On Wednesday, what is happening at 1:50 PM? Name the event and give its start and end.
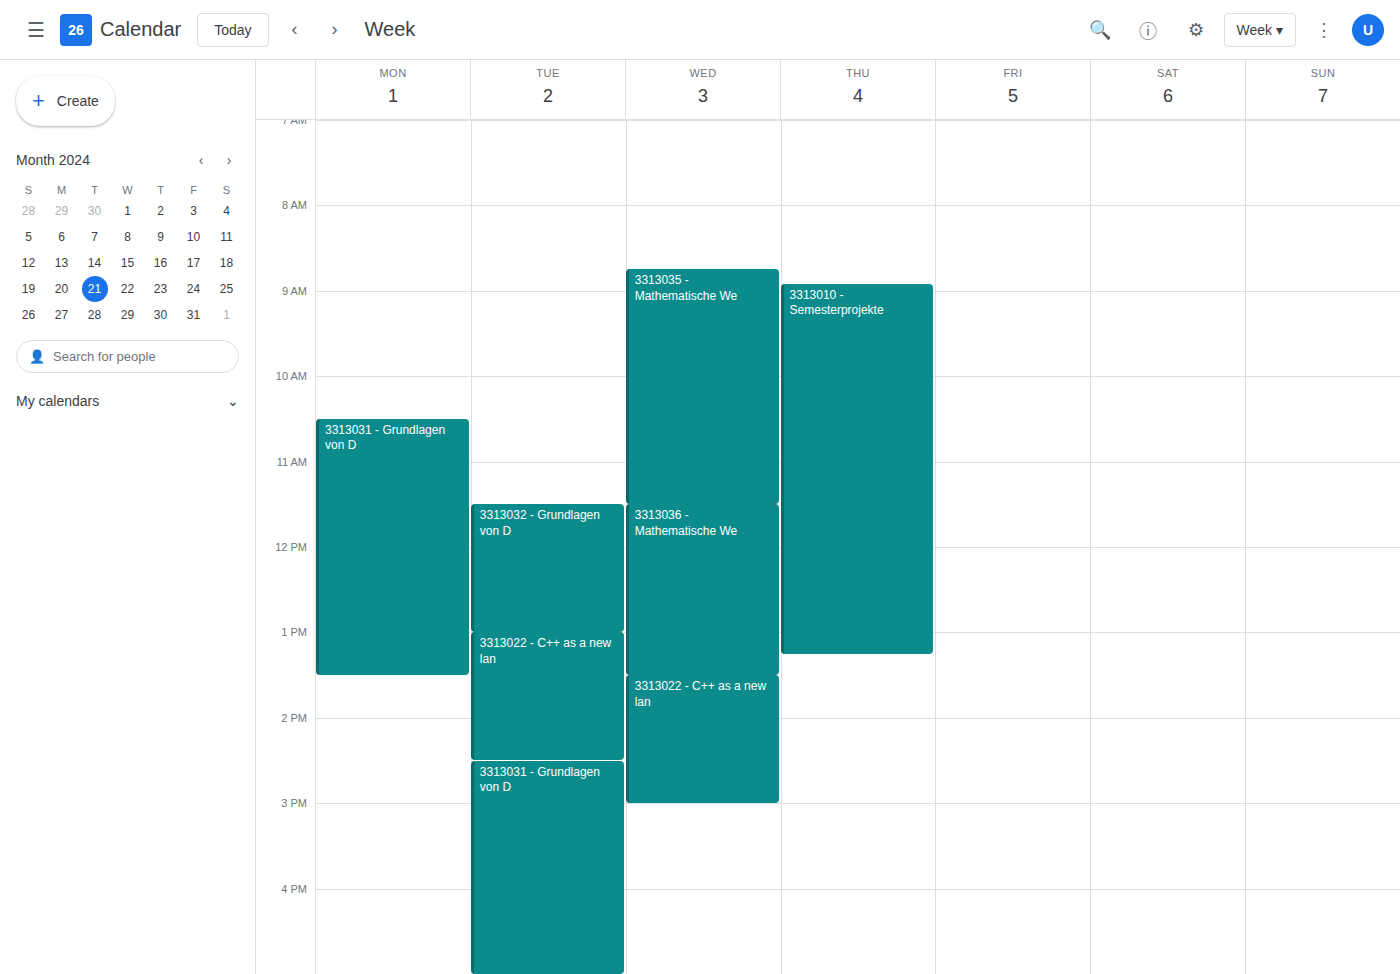
"3313022 - C++ as a new lan", 1:30 PM to 3:00 PM